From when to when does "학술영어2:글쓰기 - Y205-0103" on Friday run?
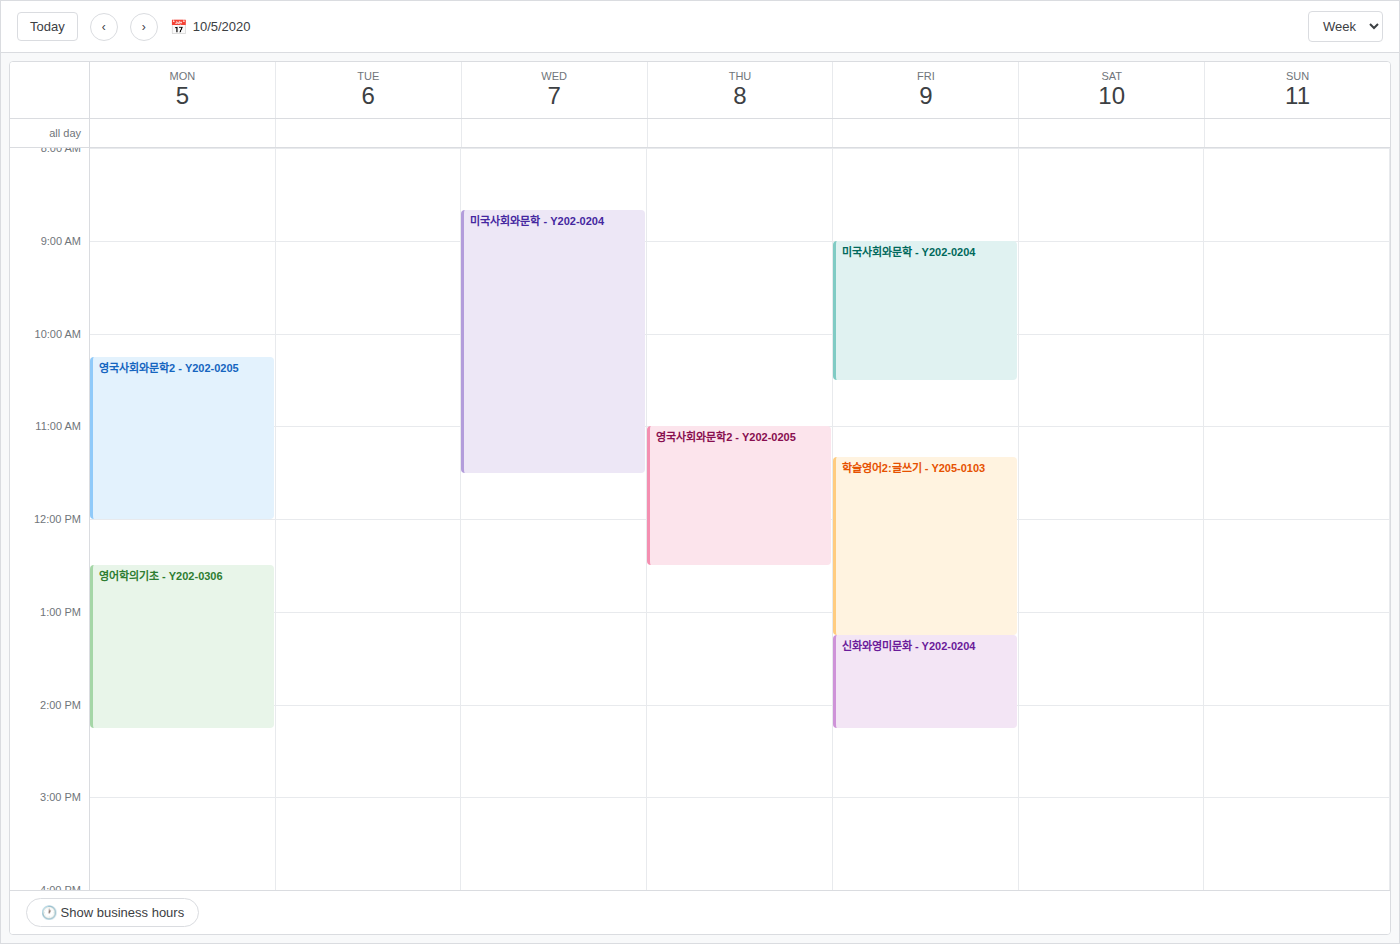
11:20 to 13:15